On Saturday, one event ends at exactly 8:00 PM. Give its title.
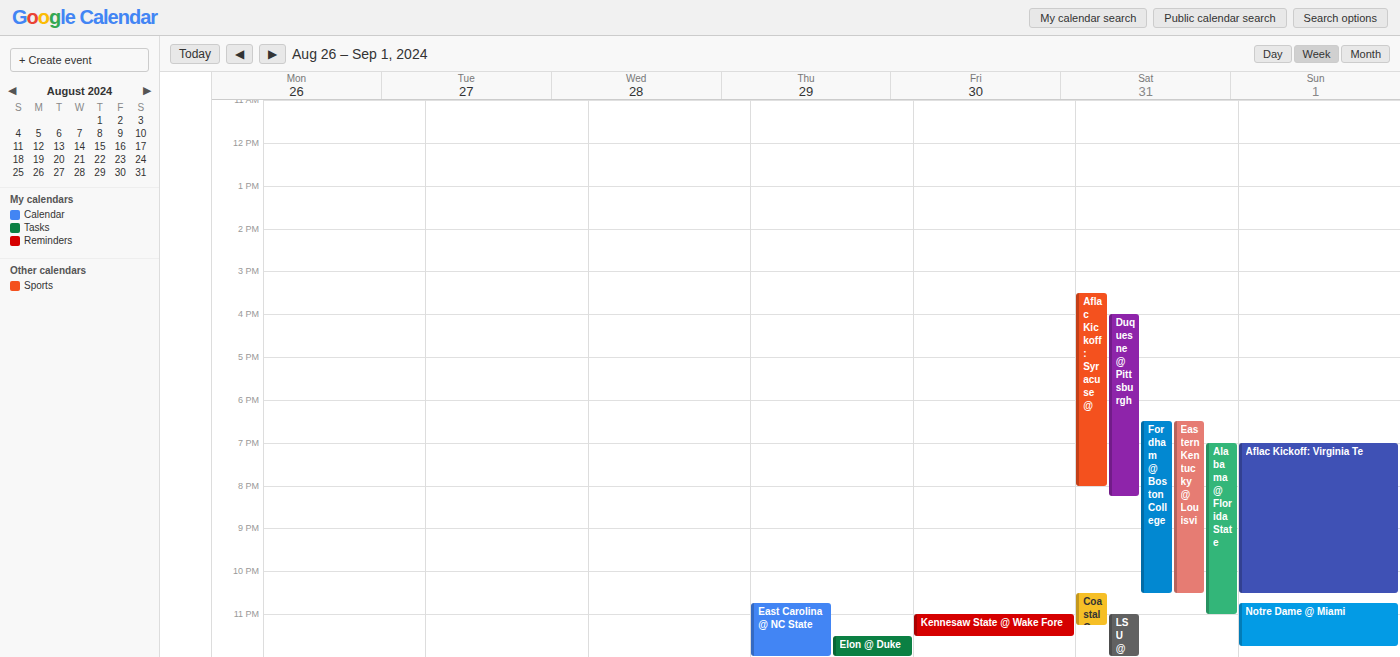
"Aflac Kickoff: Syracuse @"